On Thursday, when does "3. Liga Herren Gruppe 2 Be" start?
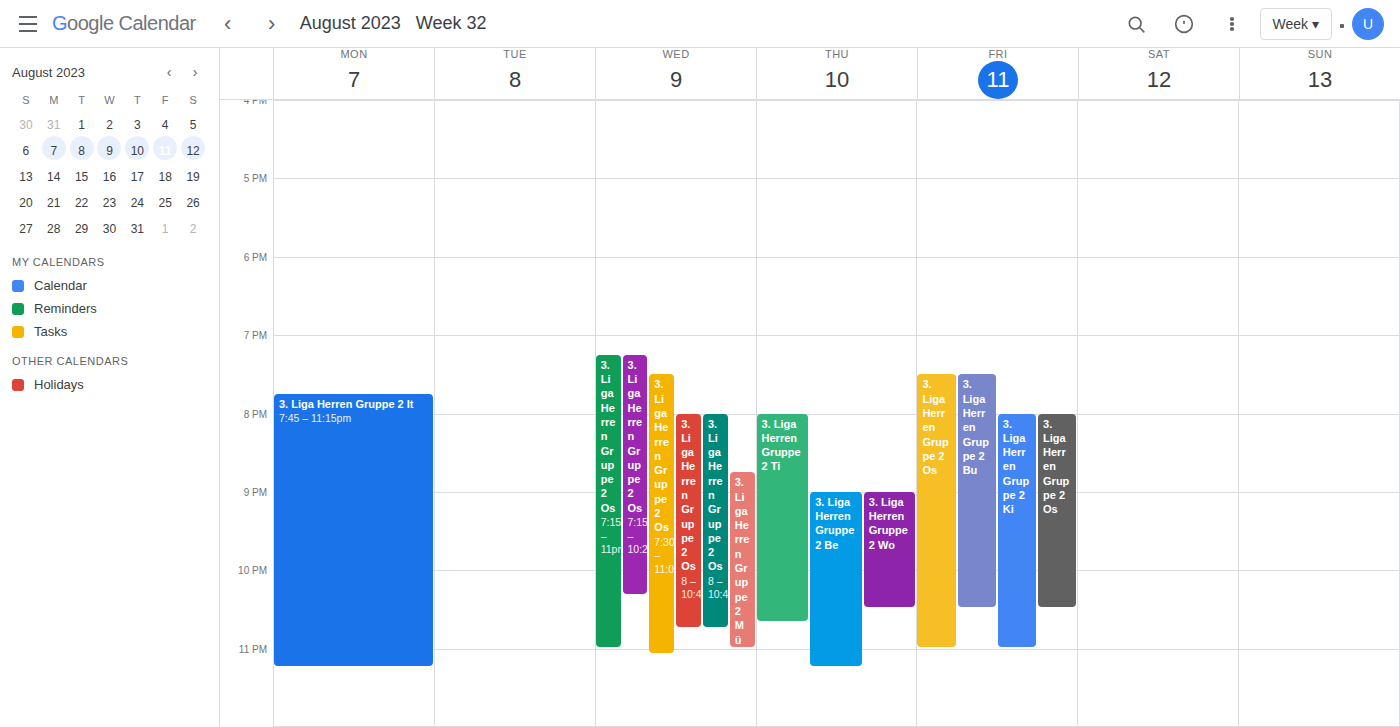
9:00 PM